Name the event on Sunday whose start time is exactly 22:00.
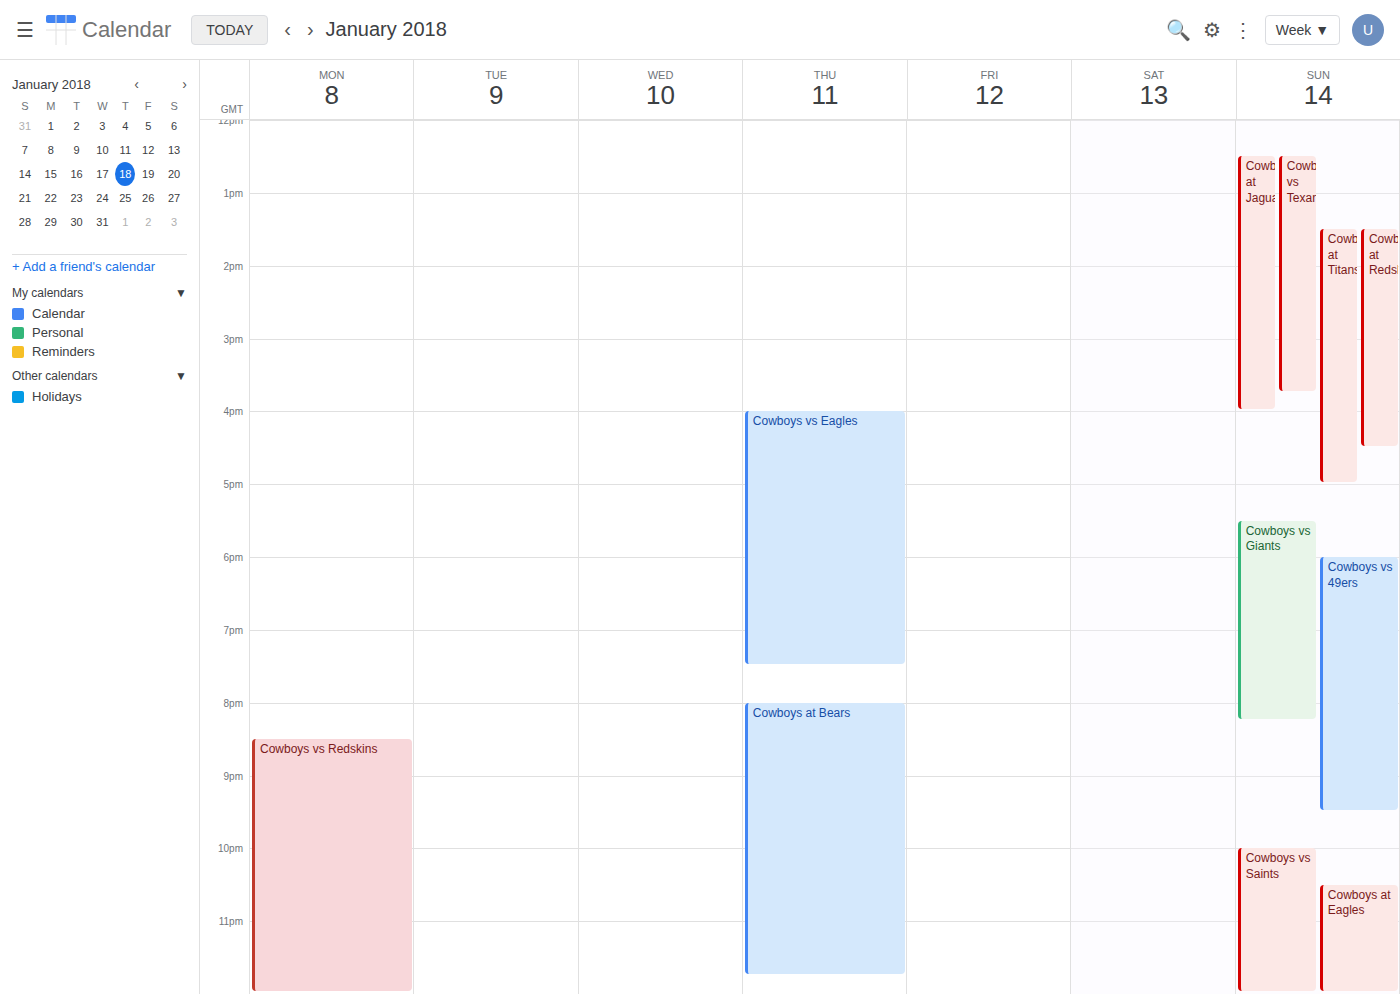
"Cowboys vs Saints"